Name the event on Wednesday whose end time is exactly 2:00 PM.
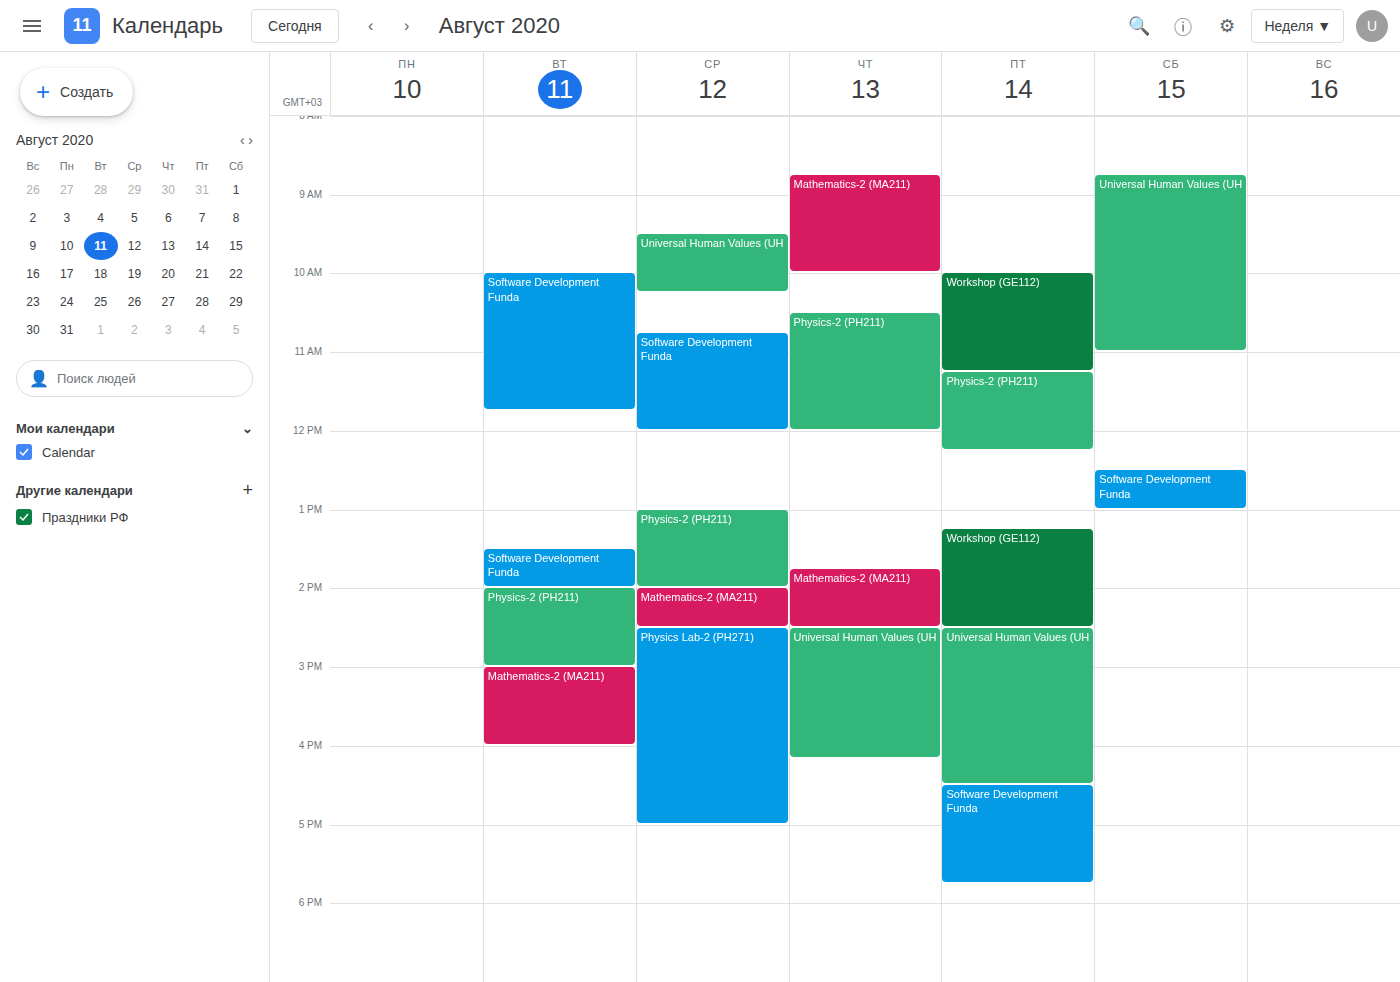
"Physics-2 (PH211)"